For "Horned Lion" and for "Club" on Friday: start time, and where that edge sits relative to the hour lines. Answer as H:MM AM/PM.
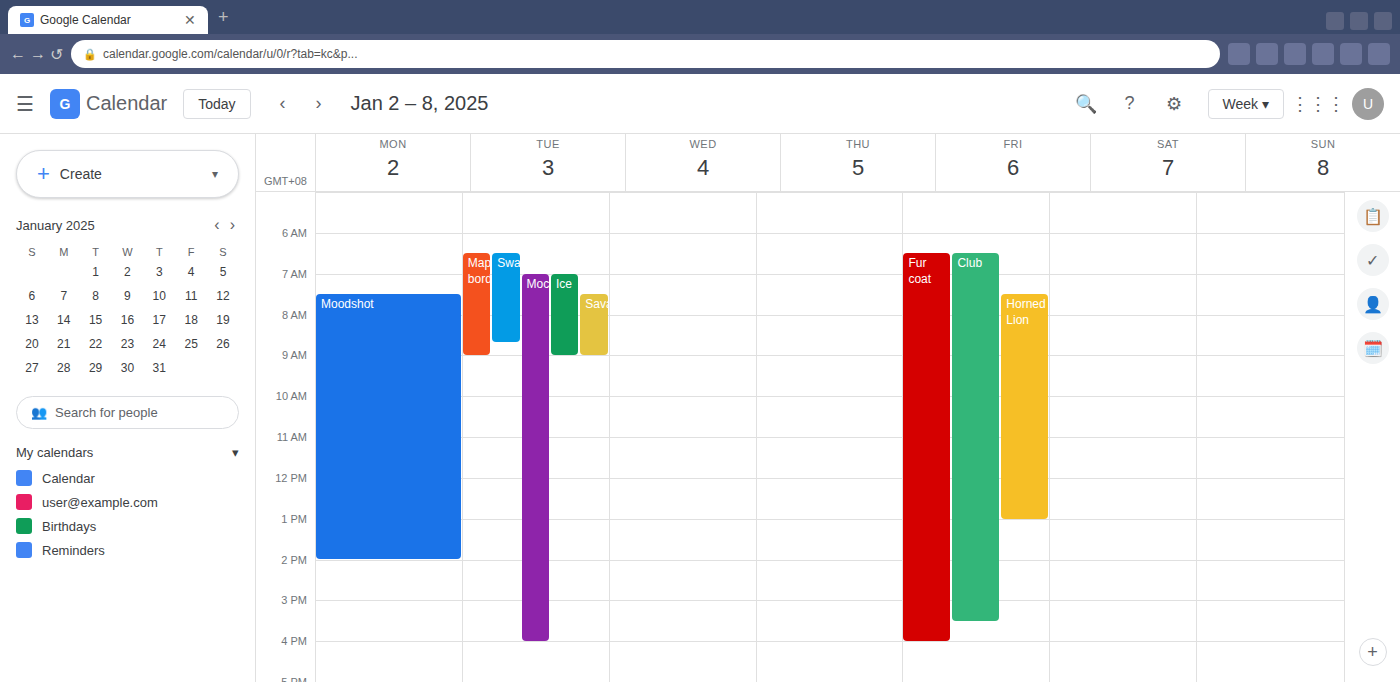
"Horned Lion": 7:30 AM, halfway between the 7 AM and 8 AM lines. "Club": 6:30 AM, halfway between the 6 AM and 7 AM lines.